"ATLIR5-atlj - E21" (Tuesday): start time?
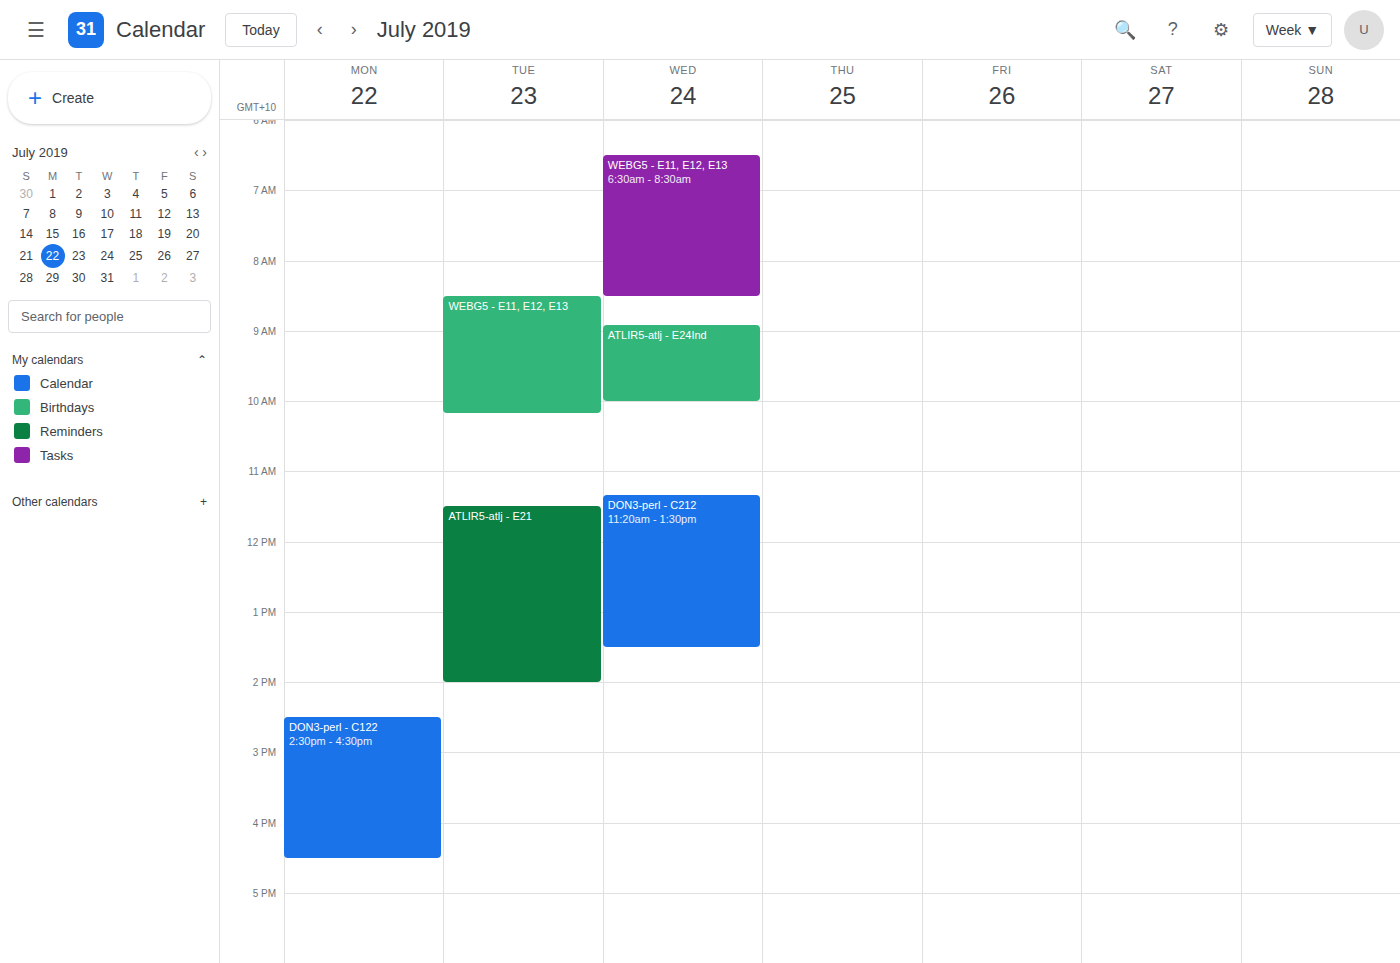
11:30 AM